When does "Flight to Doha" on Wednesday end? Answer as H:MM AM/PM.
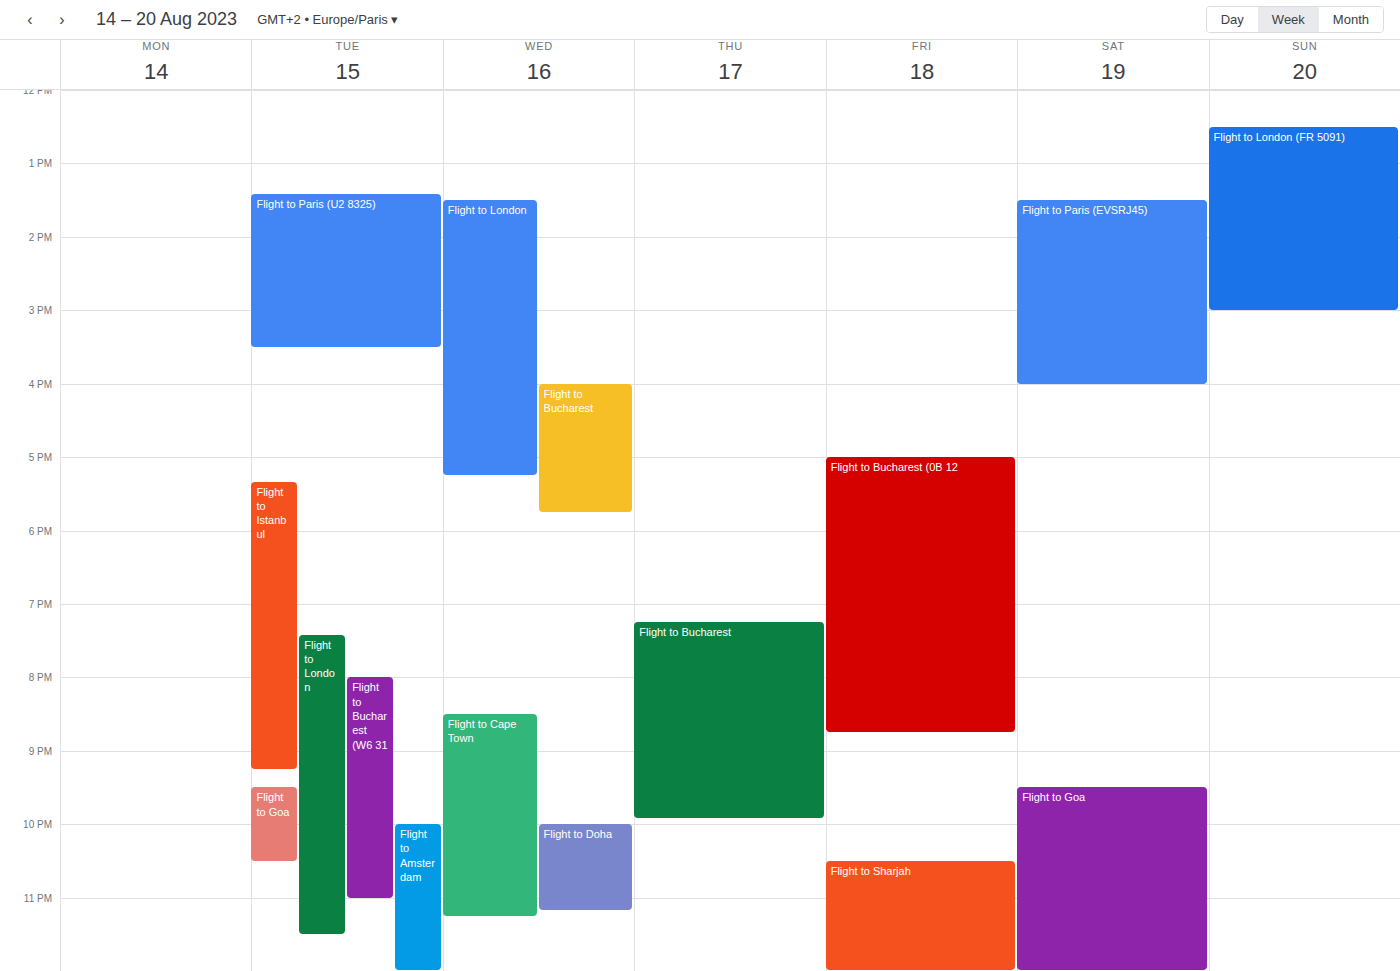
11:10 PM